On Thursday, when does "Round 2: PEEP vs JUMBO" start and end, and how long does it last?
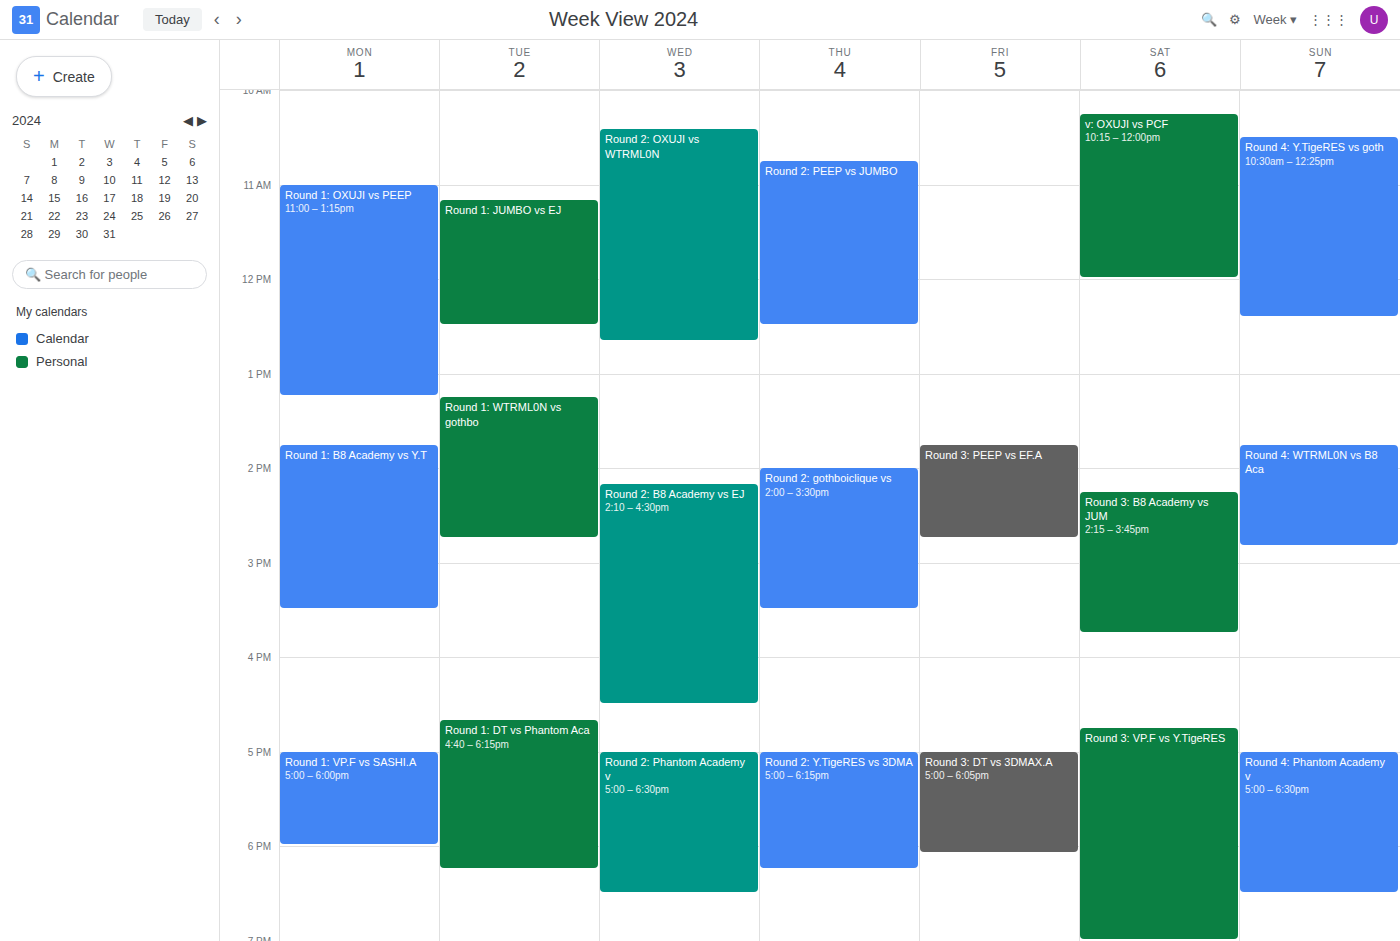
10:45 AM to 12:30 PM, 1 hour 45 minutes